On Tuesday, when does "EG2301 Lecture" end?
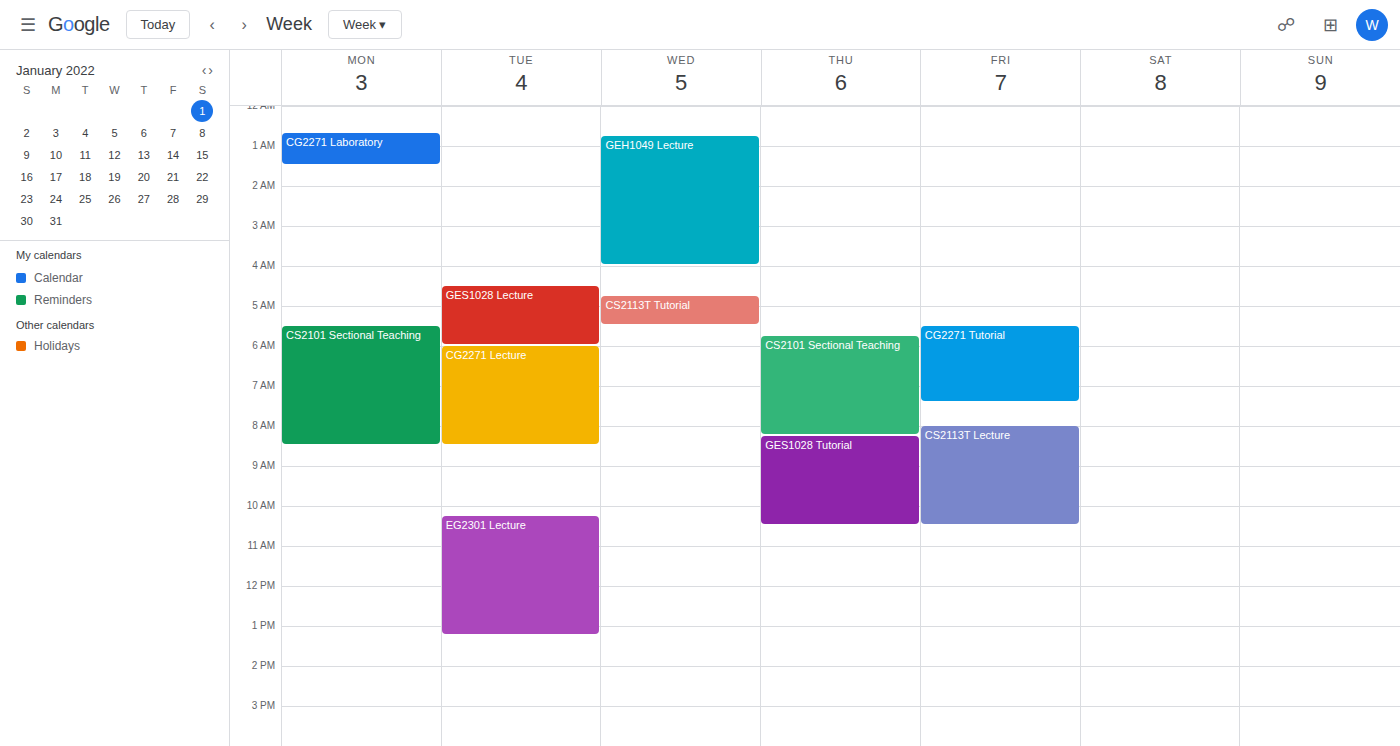
1:15 PM